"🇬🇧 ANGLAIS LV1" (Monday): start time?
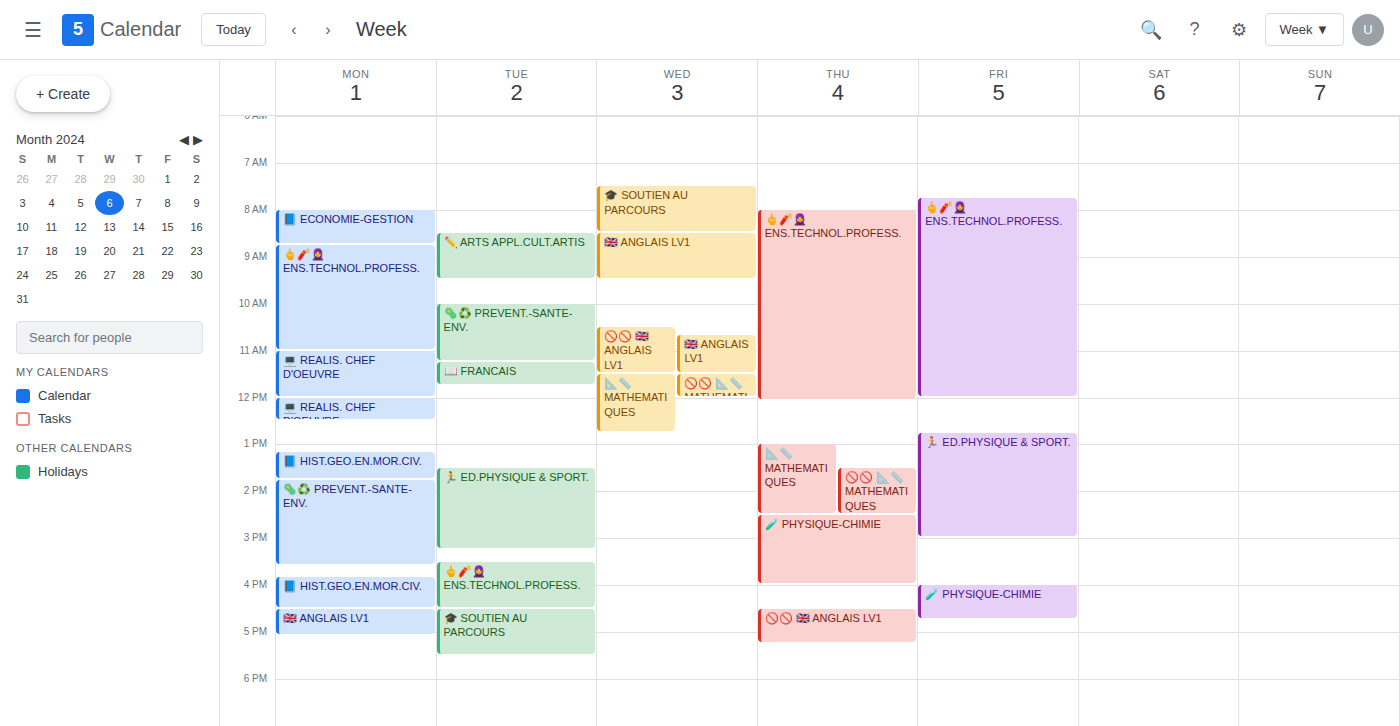
16:30